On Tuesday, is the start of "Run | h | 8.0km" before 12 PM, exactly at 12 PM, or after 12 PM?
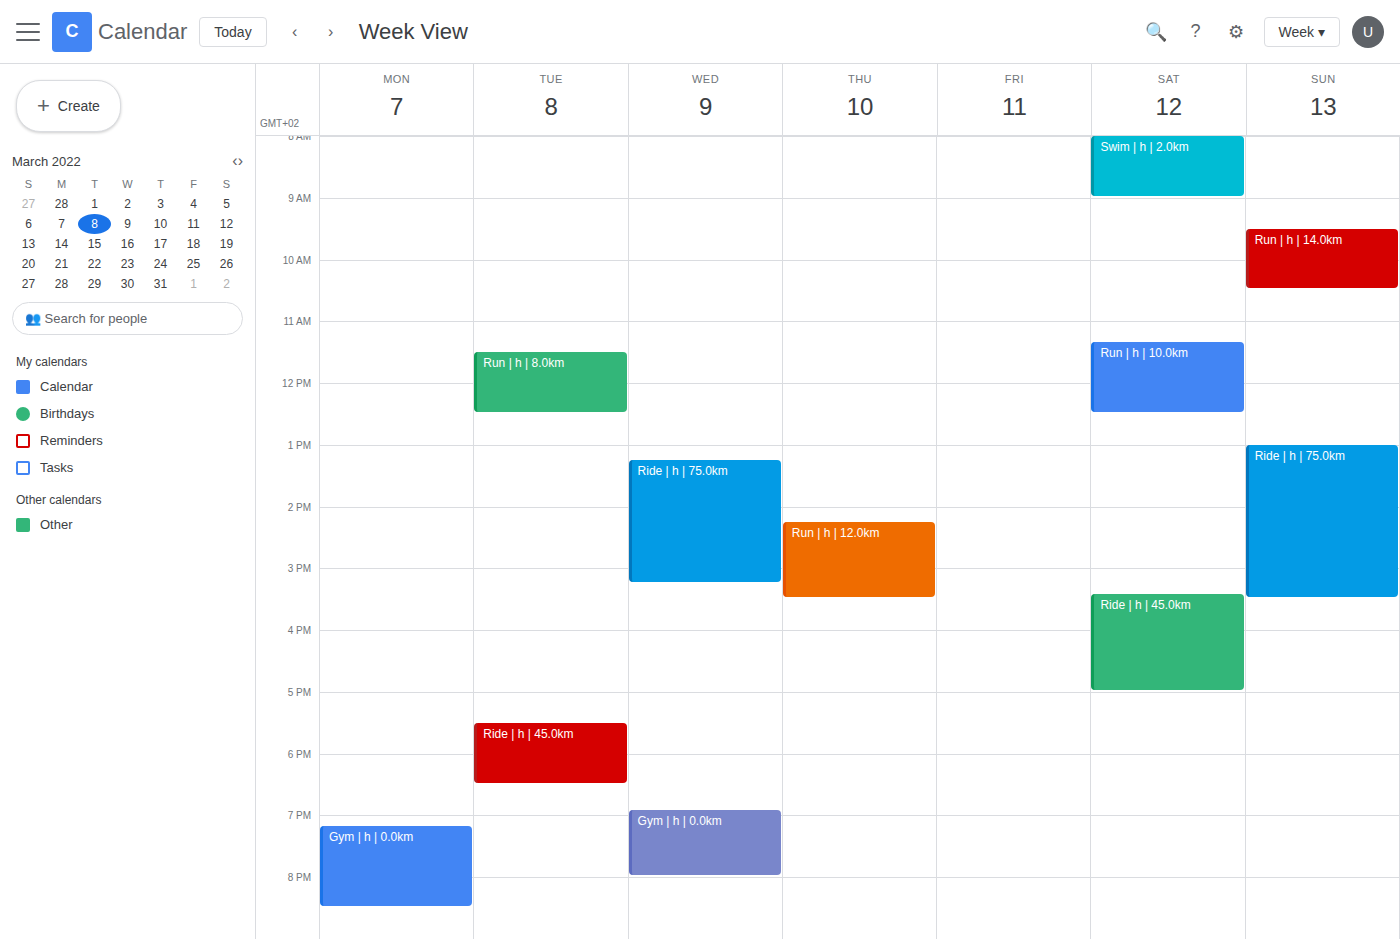
11:30 AM -- before 12 PM, 30 minutes above the 12 PM line.